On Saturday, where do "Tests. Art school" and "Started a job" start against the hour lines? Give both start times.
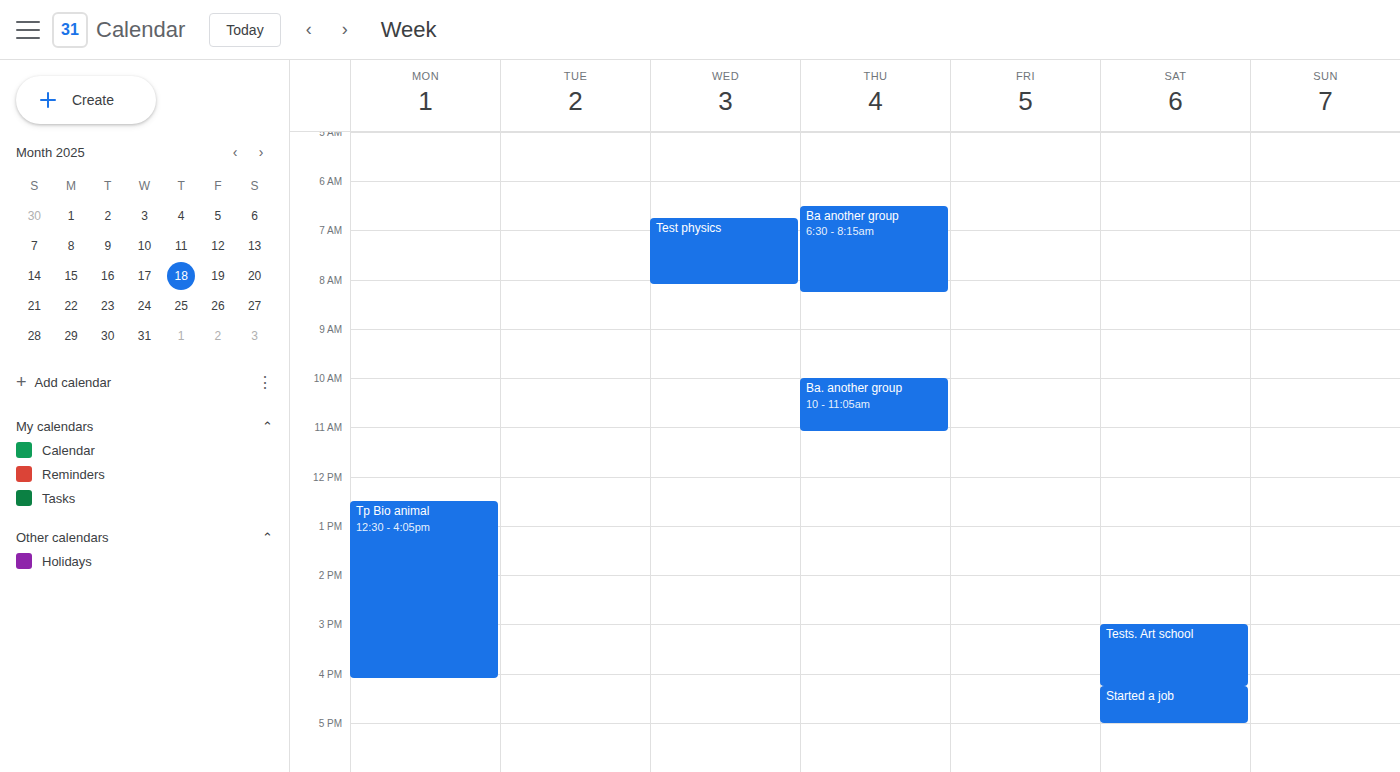
"Tests. Art school": 3:00 PM, exactly on the 3 PM line. "Started a job": 4:15 PM, neither: a quarter of the way from the 4 PM line to the 5 PM line.